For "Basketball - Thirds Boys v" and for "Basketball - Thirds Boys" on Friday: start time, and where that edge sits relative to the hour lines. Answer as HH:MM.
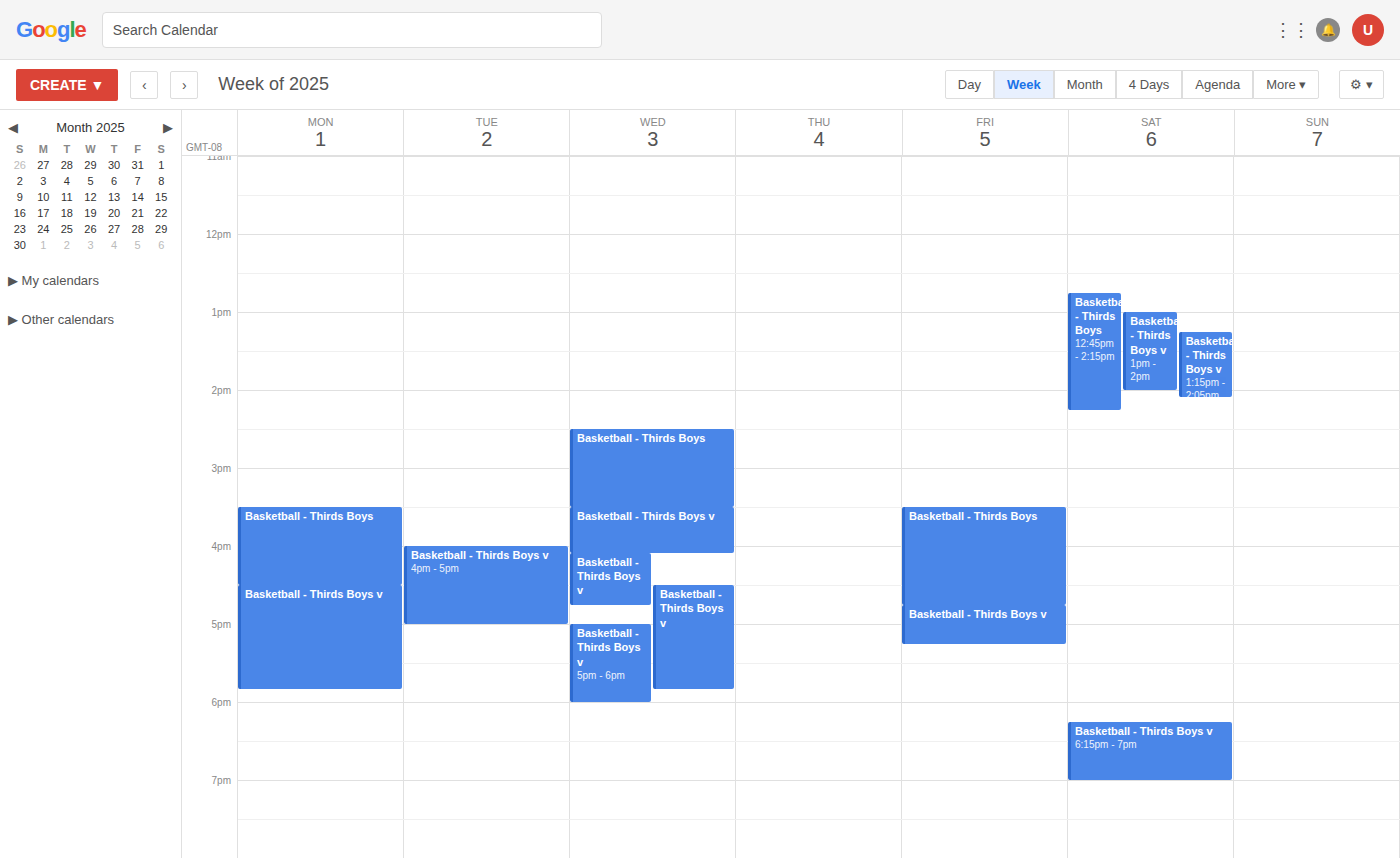
"Basketball - Thirds Boys v": 16:45, neither: three quarters of the way from the 16:00 line to the 17:00 line. "Basketball - Thirds Boys": 15:30, halfway between the 15:00 and 16:00 lines.